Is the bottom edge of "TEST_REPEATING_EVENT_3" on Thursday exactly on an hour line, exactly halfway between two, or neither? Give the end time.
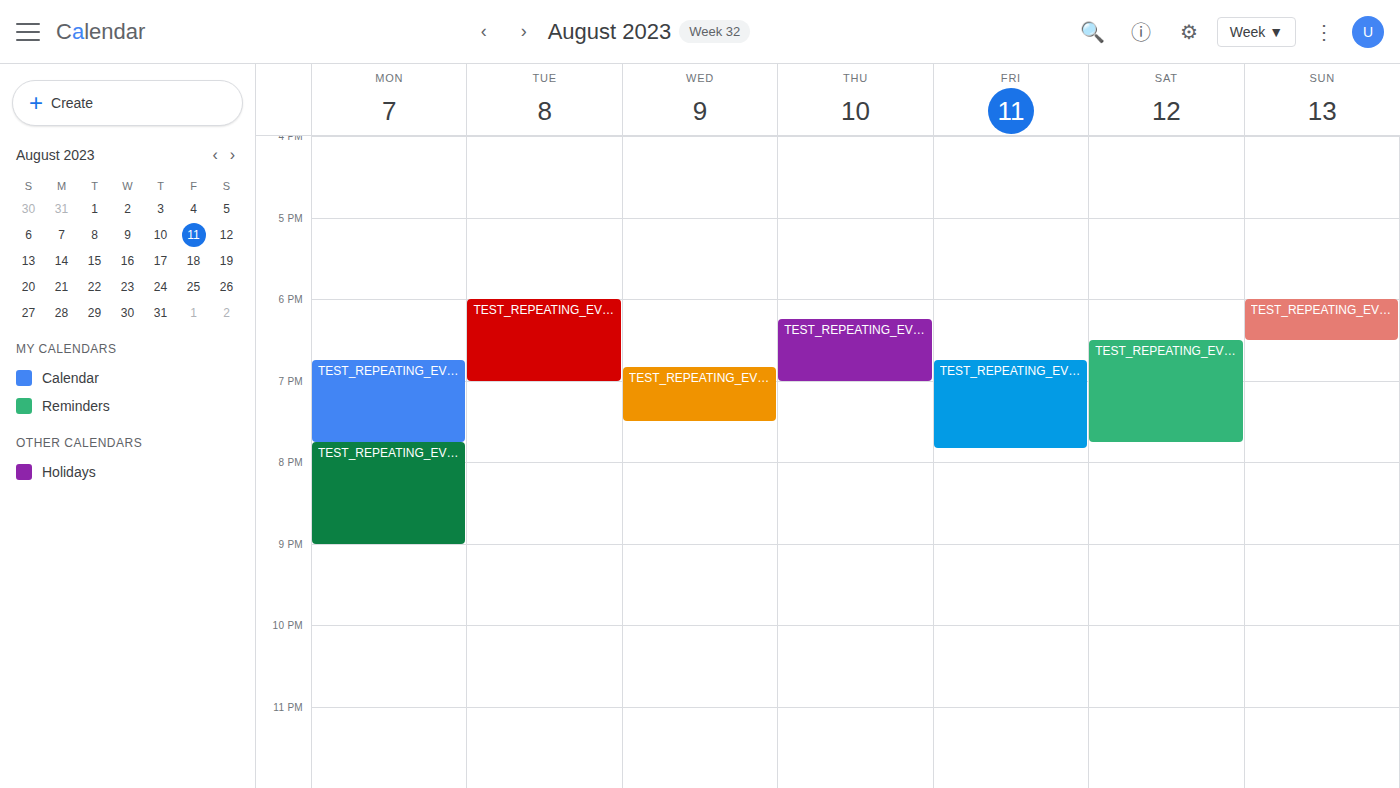
19:00 -- exactly on the 19:00 line.